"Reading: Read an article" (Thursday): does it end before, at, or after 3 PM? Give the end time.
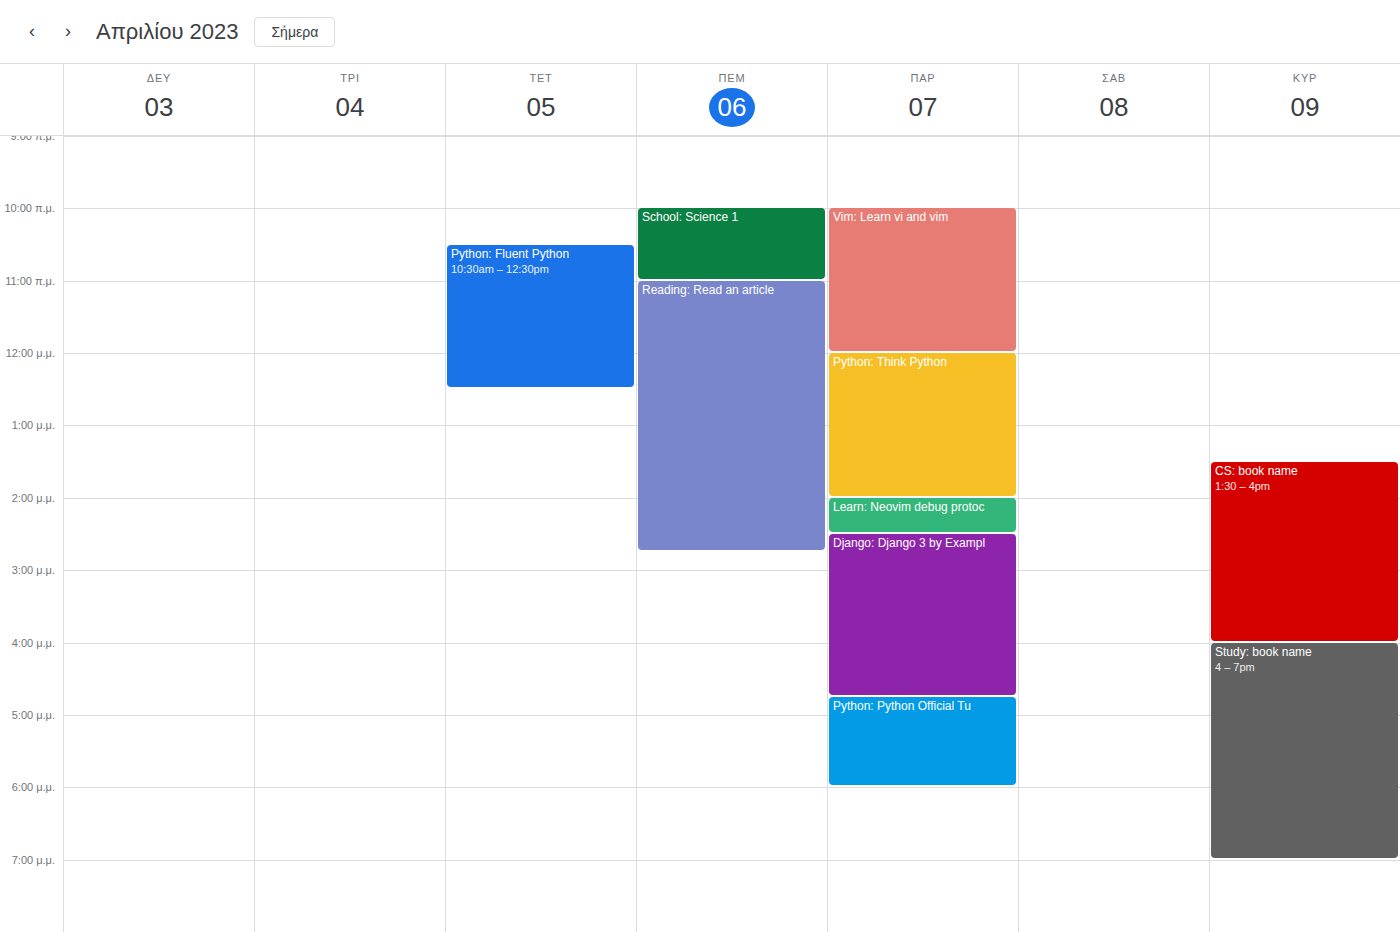
2:45 PM -- before 3 PM, 15 minutes above the 3 PM line.